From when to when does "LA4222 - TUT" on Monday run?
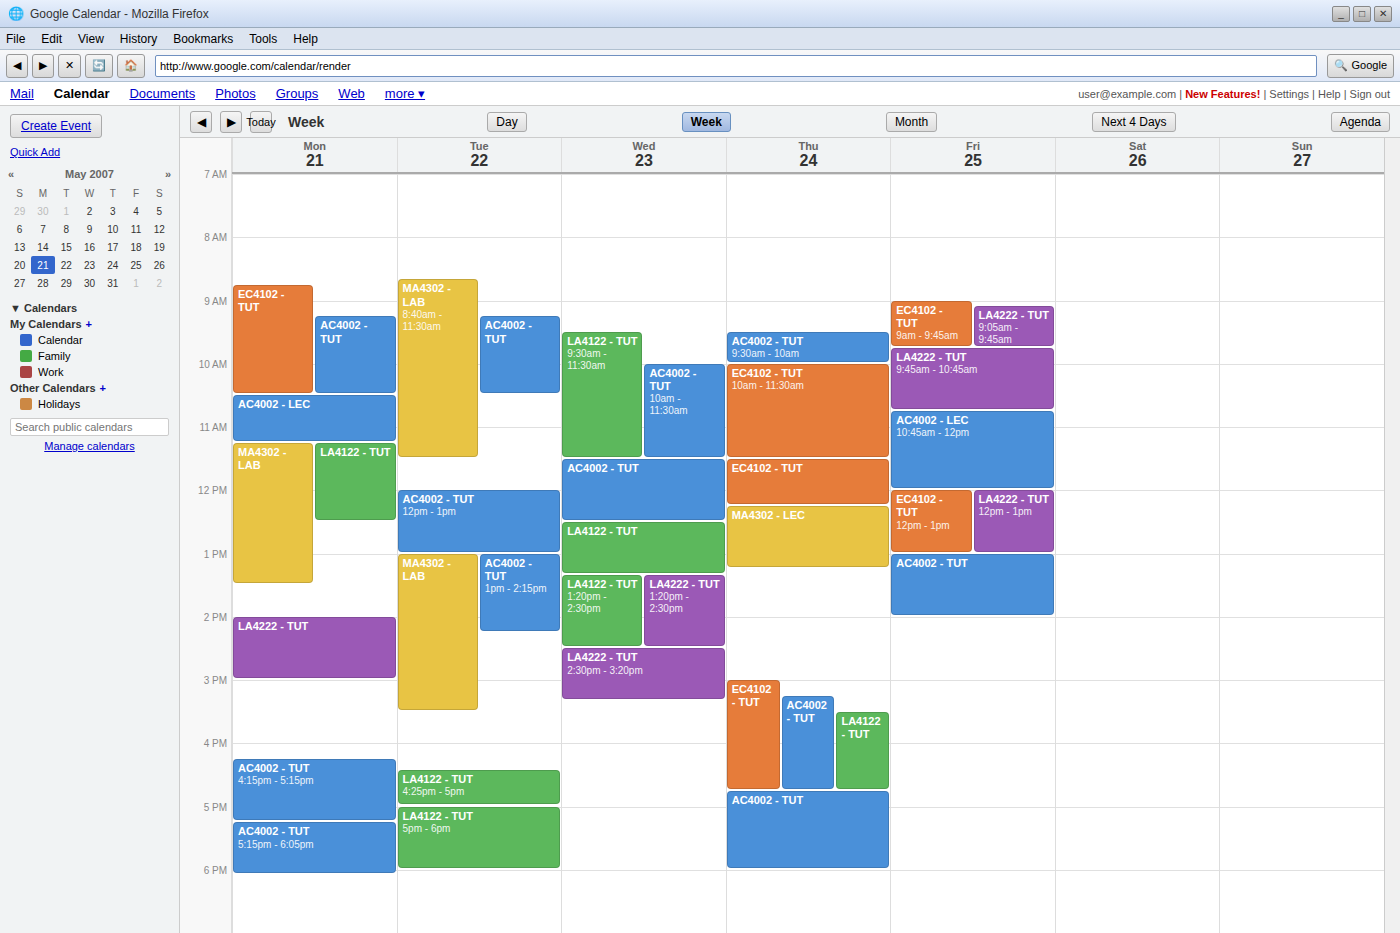
2:00 PM to 3:00 PM